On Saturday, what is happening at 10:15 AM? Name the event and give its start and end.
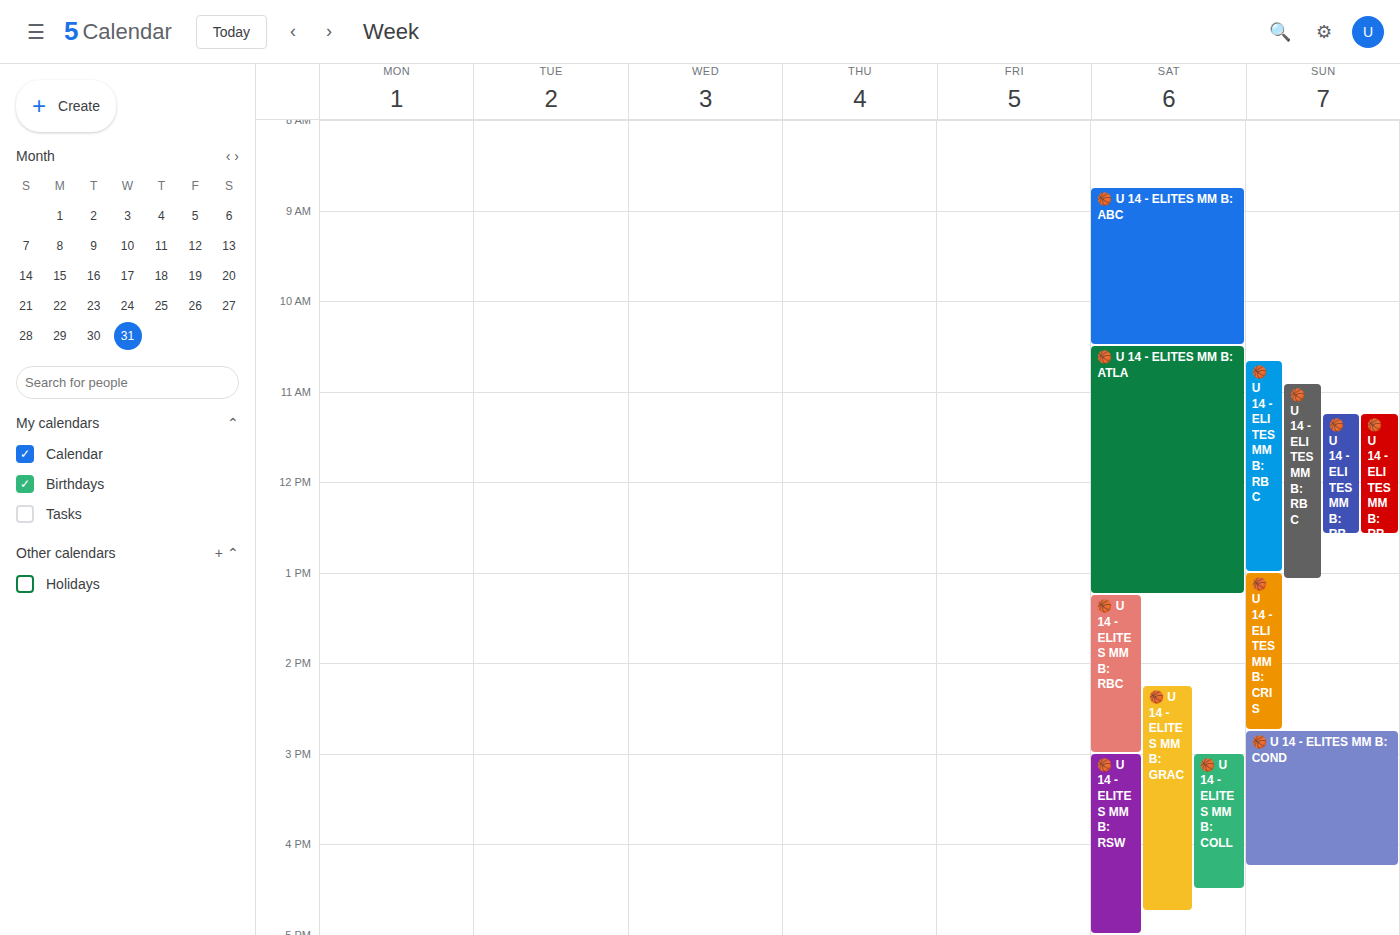
"🏀 U 14 - ELITES MM B: ABC", 8:45 AM to 10:30 AM